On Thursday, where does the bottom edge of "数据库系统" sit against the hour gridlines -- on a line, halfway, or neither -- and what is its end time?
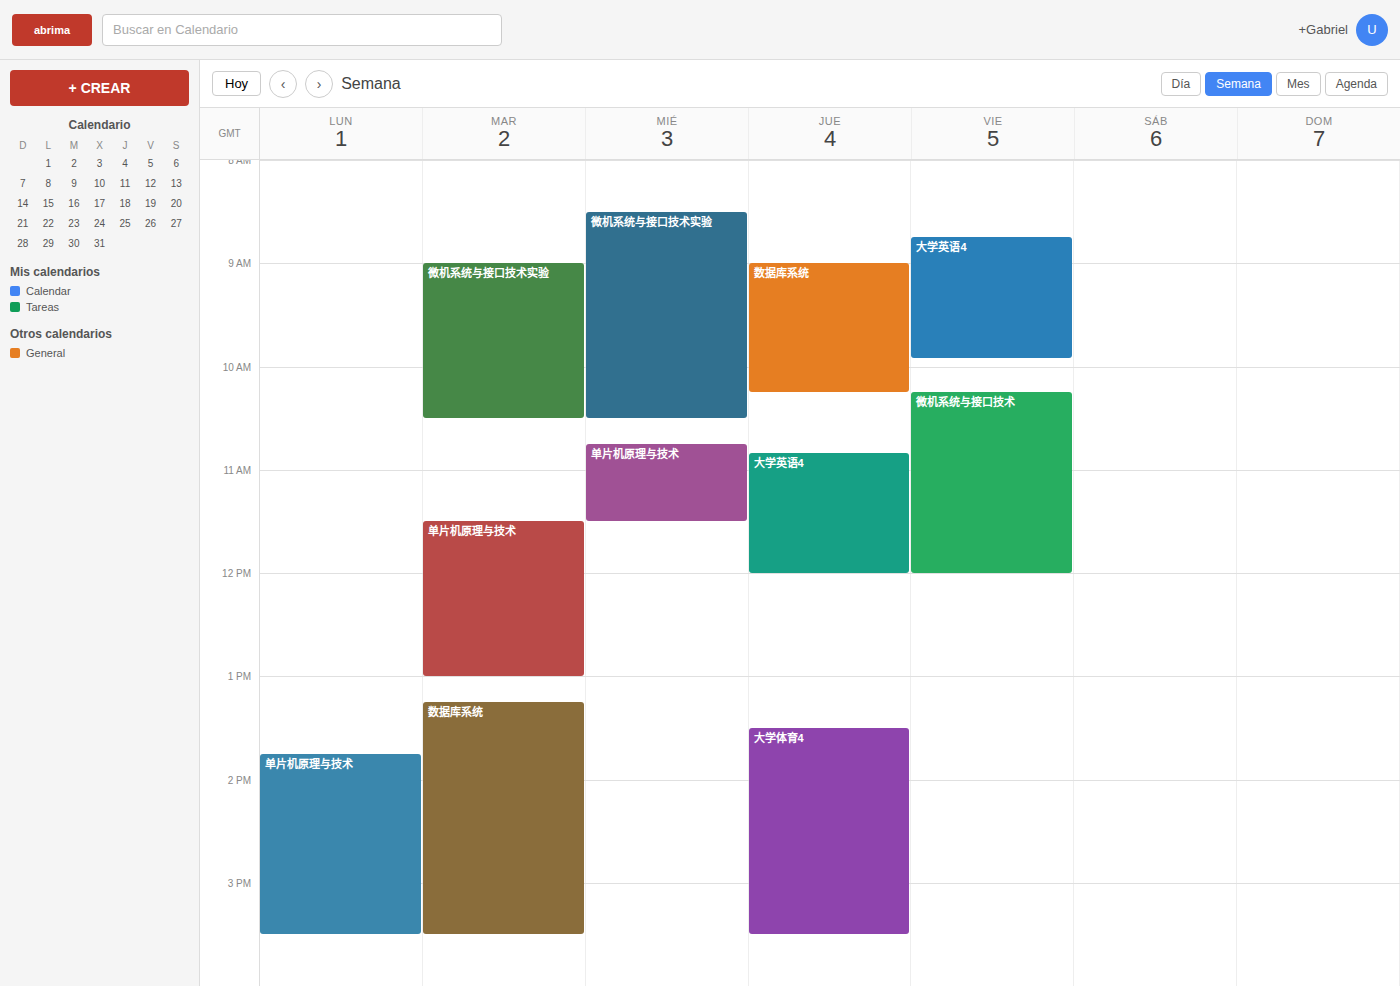
10:15 AM -- neither: a quarter of the way from the 10 AM line to the 11 AM line.